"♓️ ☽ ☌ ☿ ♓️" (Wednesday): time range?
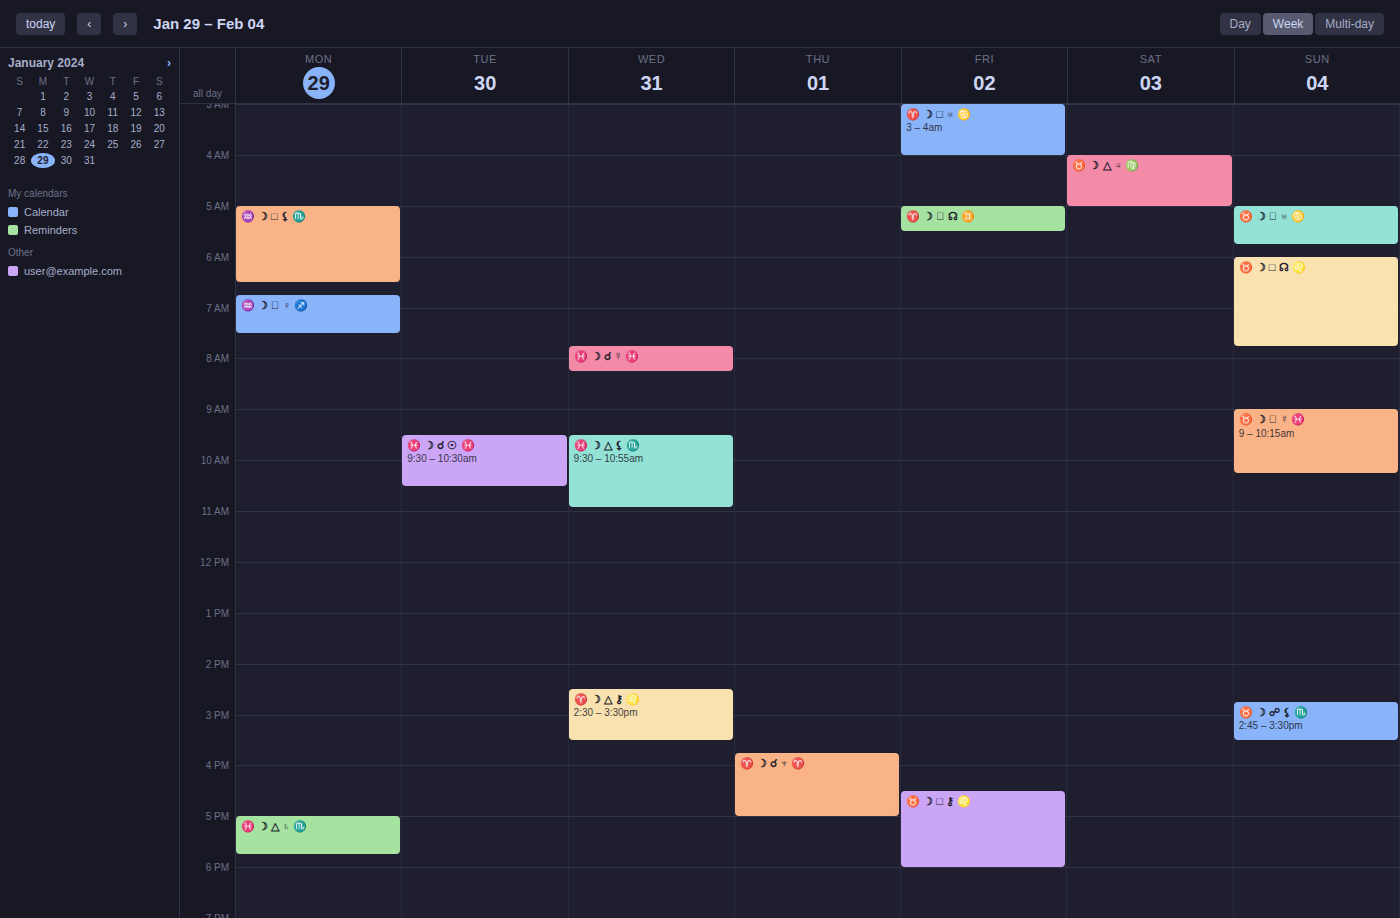
7:45 AM to 8:15 AM